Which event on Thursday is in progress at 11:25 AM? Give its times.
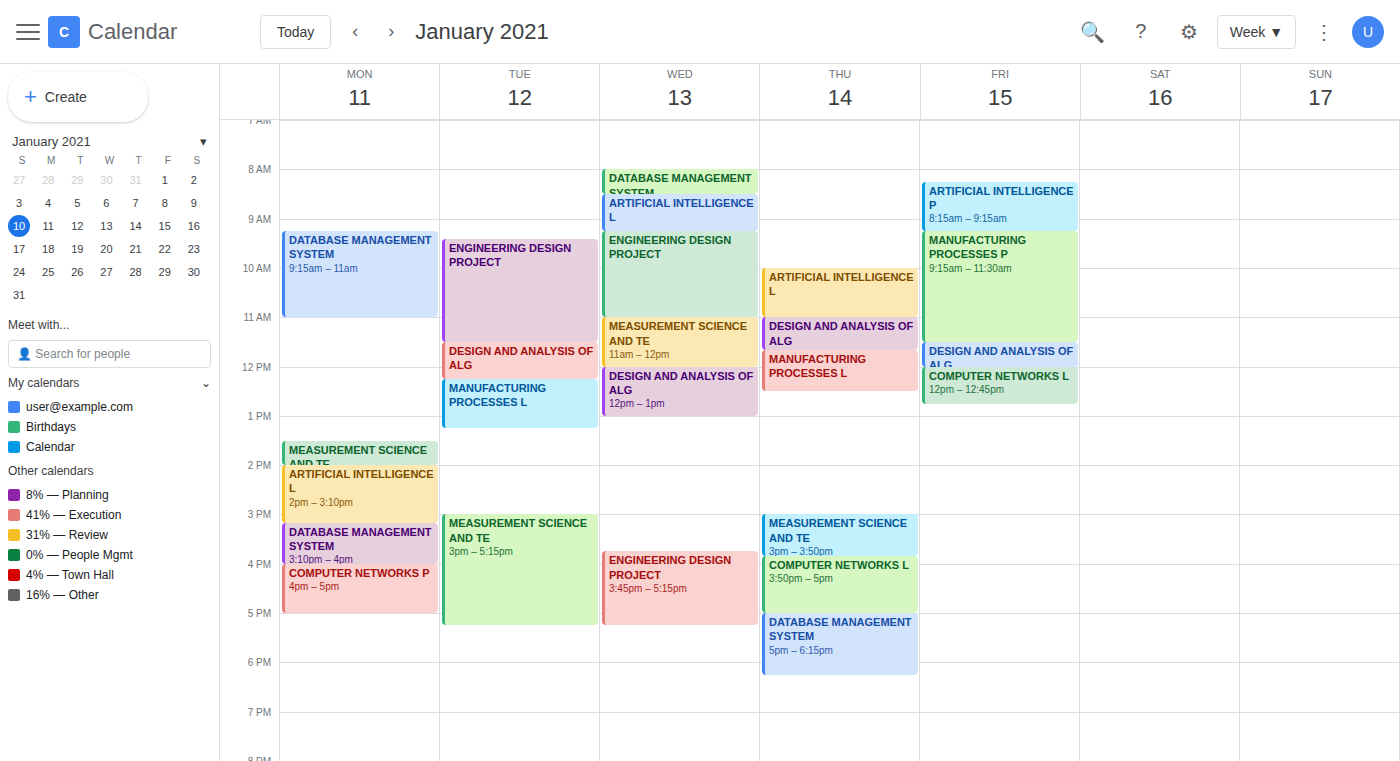
"DESIGN AND ANALYSIS OF ALG", 11:00 AM to 11:40 AM